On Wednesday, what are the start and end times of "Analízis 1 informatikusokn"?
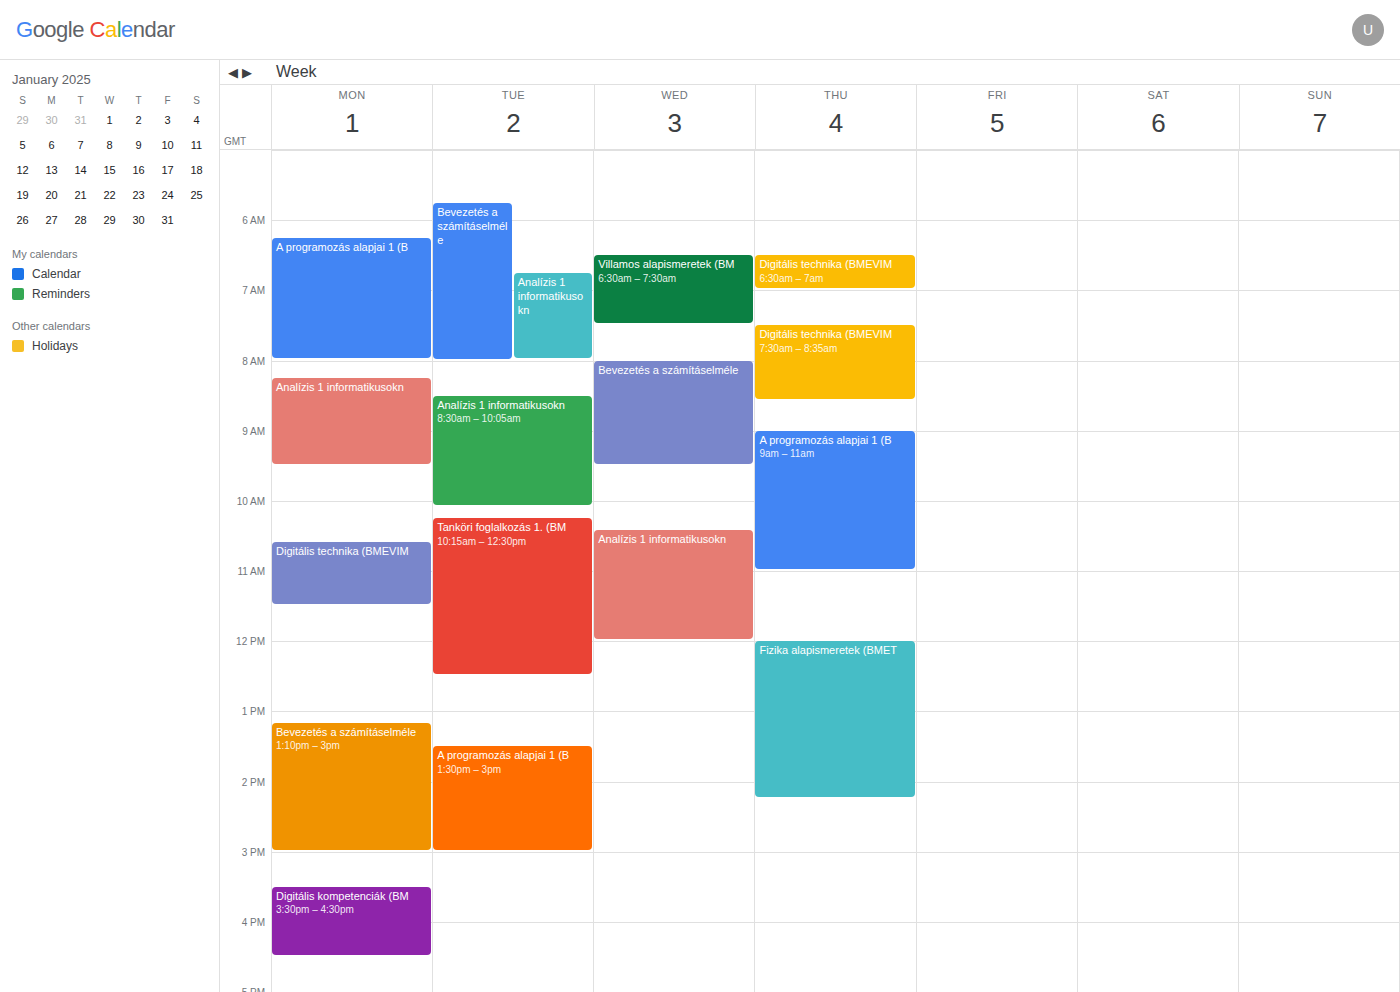
10:25 AM to 12:00 PM